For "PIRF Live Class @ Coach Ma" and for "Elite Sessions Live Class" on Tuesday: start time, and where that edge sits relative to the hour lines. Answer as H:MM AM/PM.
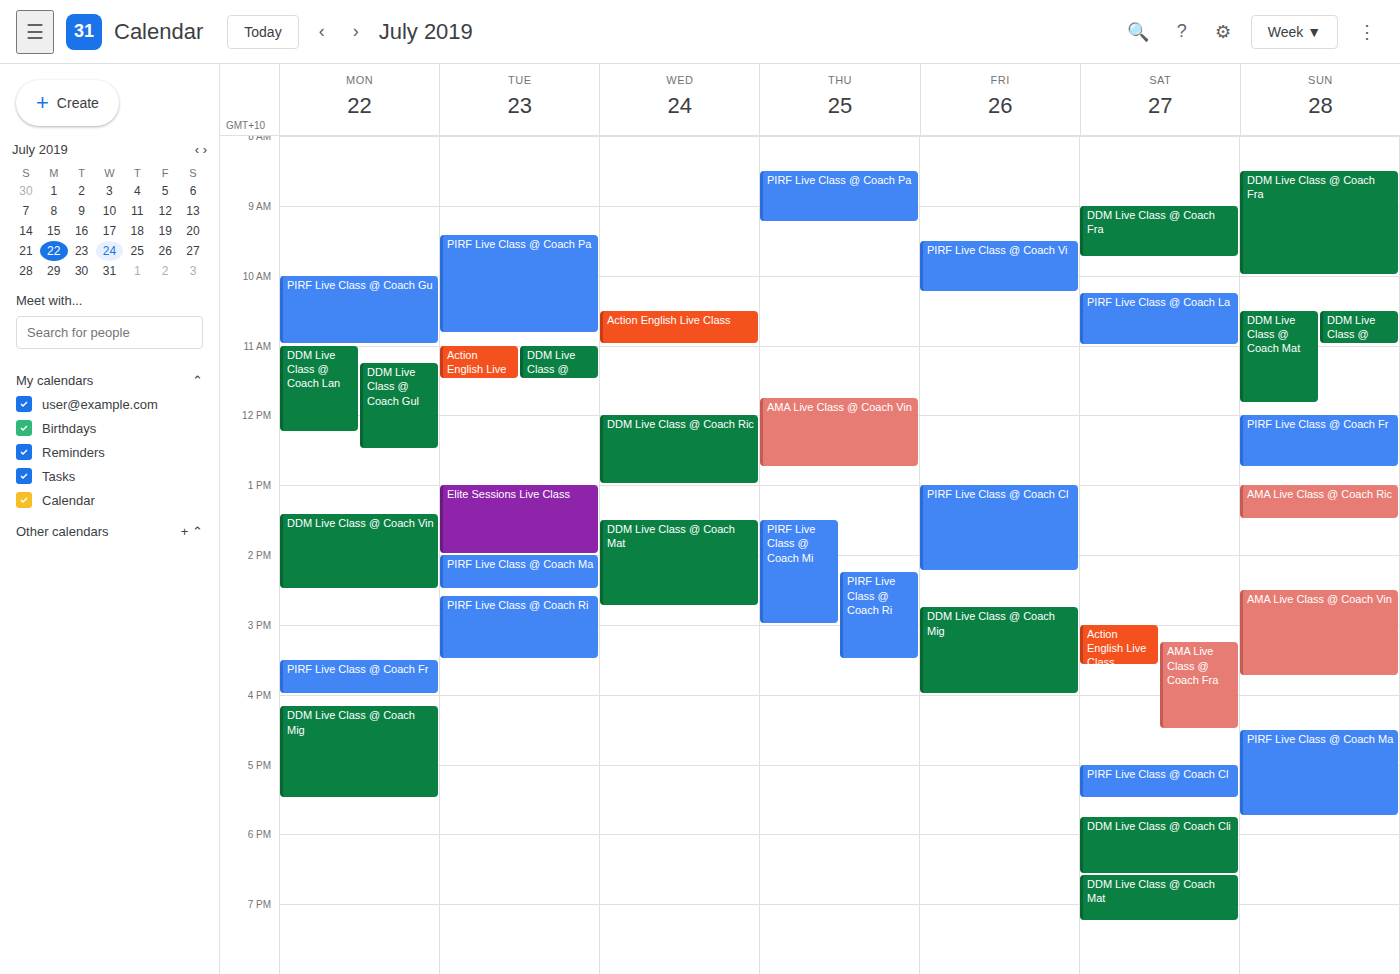
"PIRF Live Class @ Coach Ma": 2:00 PM, exactly on the 2 PM line. "Elite Sessions Live Class": 1:00 PM, exactly on the 1 PM line.